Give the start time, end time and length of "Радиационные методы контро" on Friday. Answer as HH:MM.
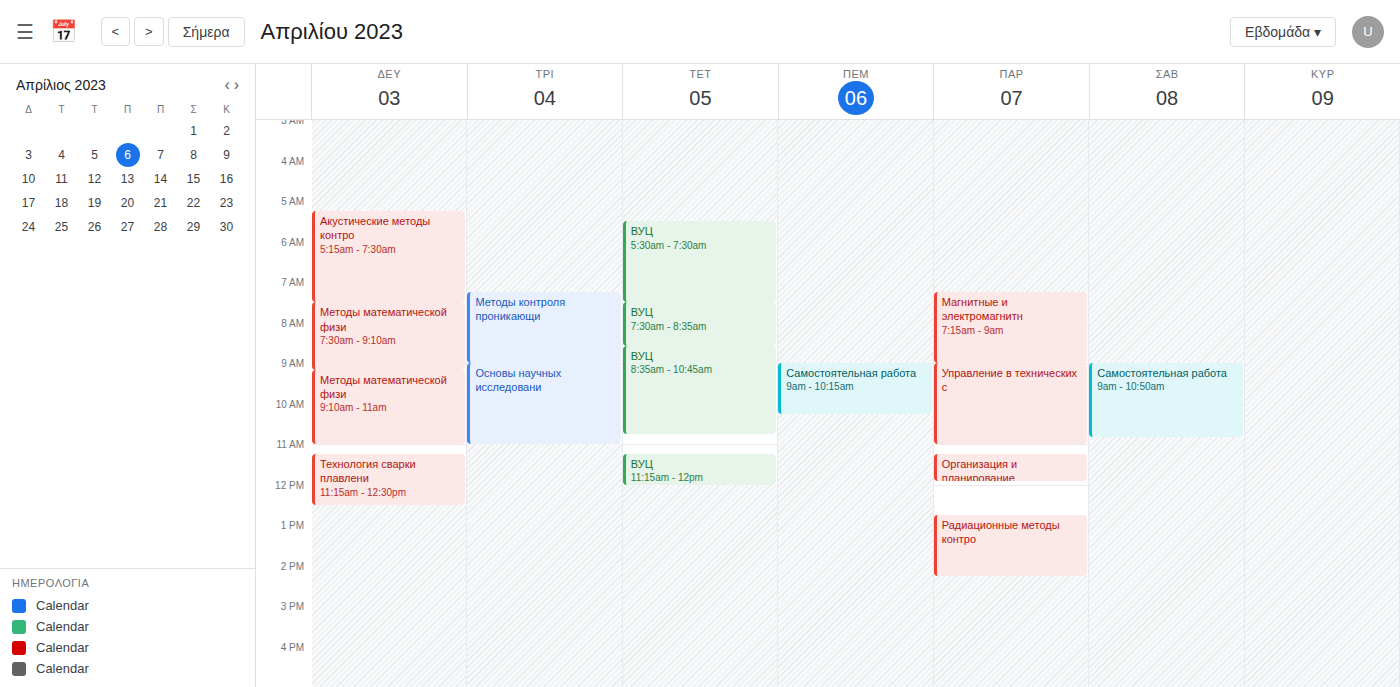
12:45 to 14:15, 1 hour 30 minutes